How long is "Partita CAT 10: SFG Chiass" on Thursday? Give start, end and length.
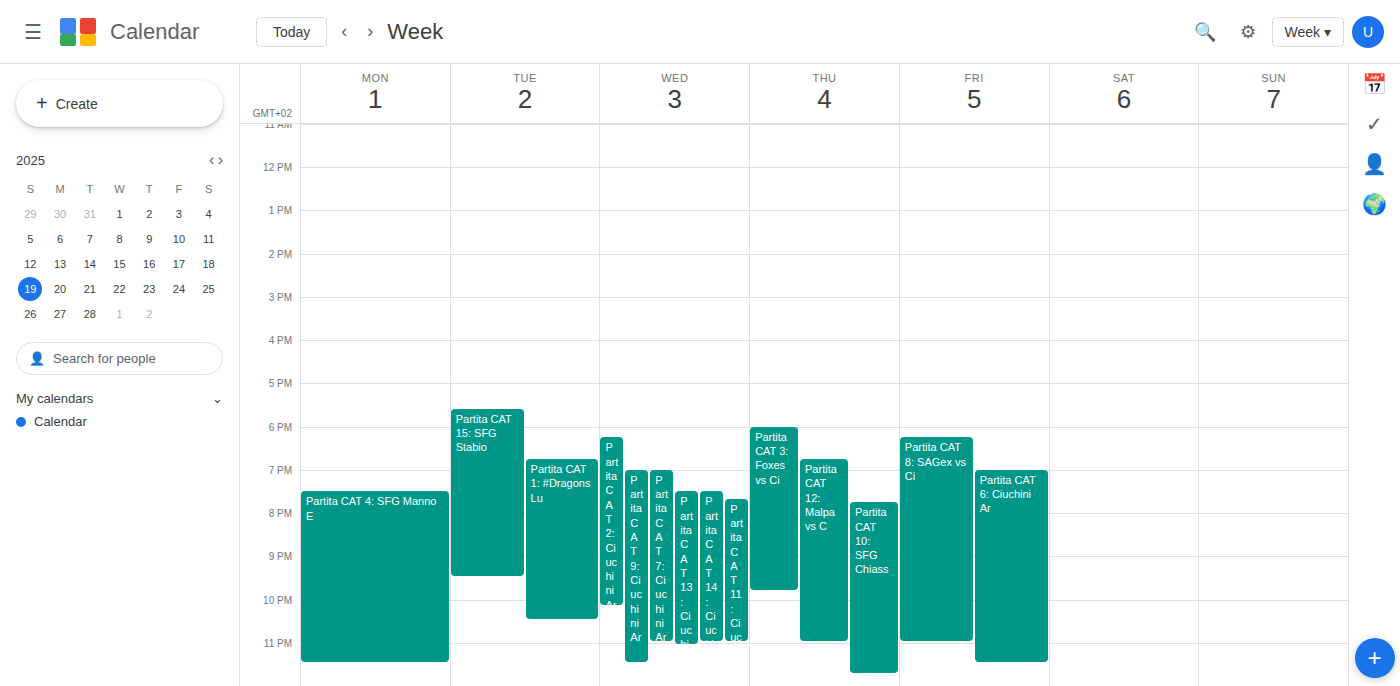
7:45 PM to 11:45 PM, 4 hours